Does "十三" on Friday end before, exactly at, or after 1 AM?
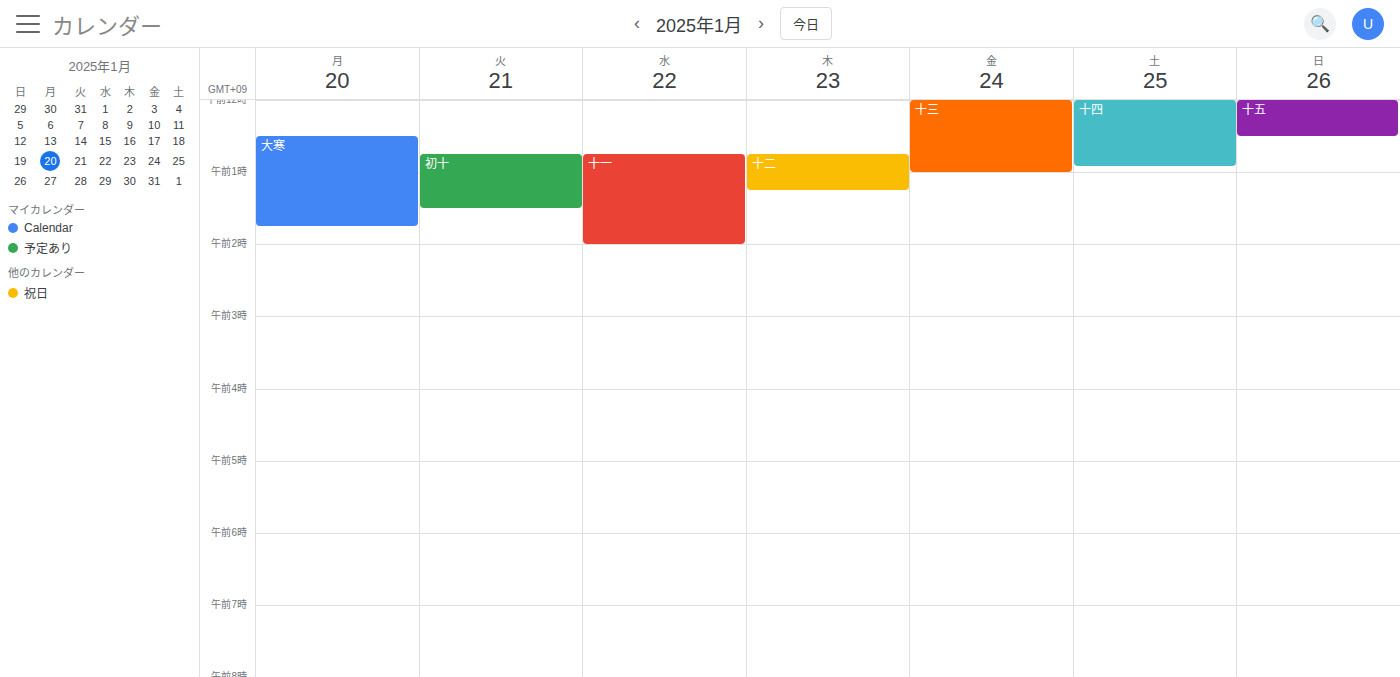
1:00 AM -- exactly at 1 AM, on the 1 AM line.